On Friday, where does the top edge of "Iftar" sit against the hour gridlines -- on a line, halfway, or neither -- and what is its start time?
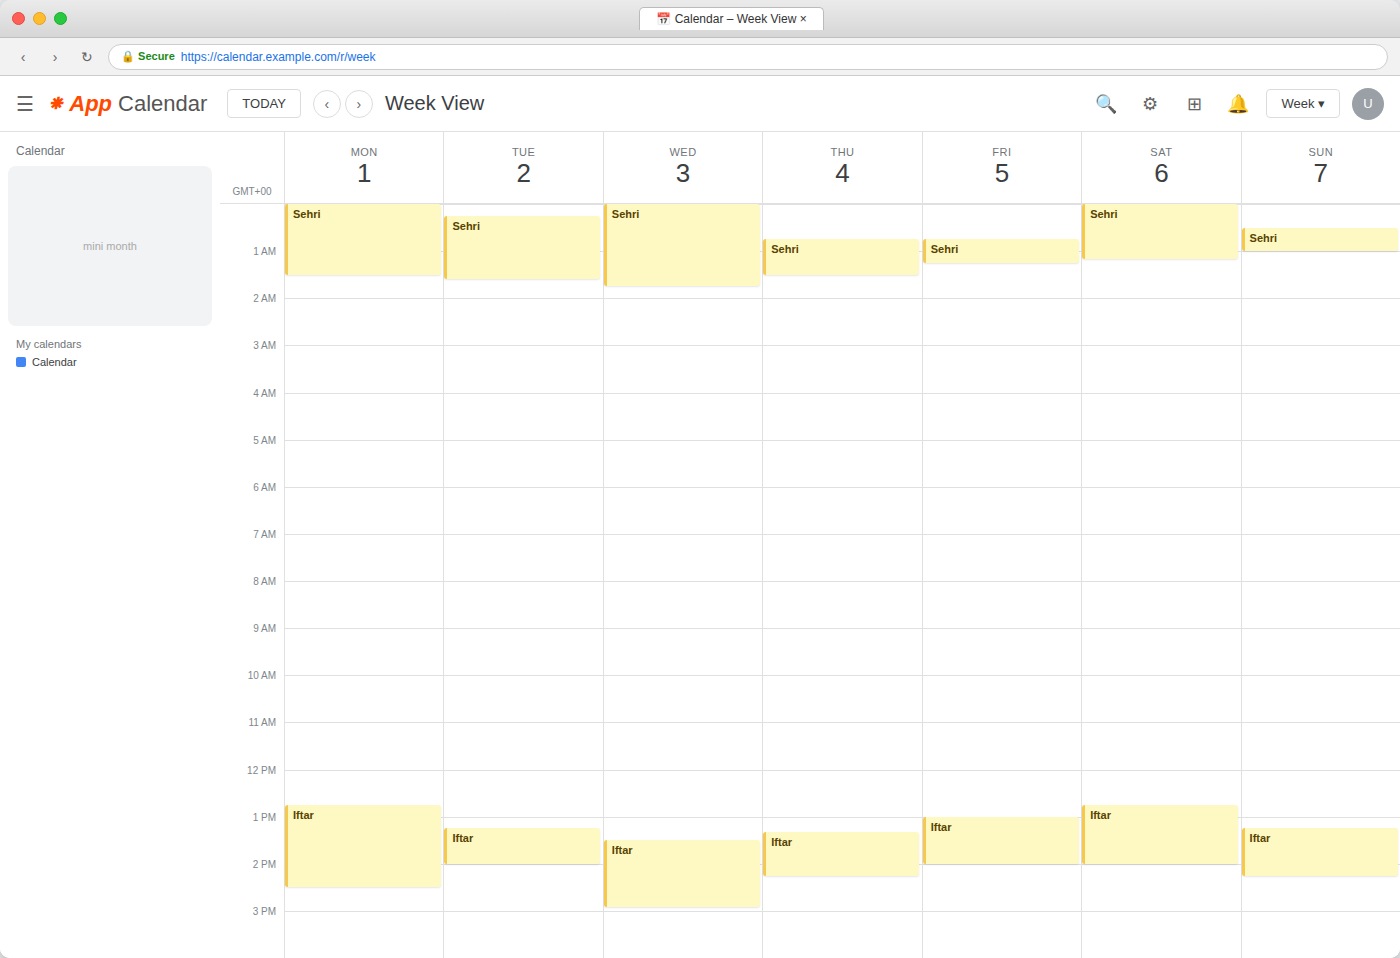
1:00 PM -- exactly on the 1 PM line.